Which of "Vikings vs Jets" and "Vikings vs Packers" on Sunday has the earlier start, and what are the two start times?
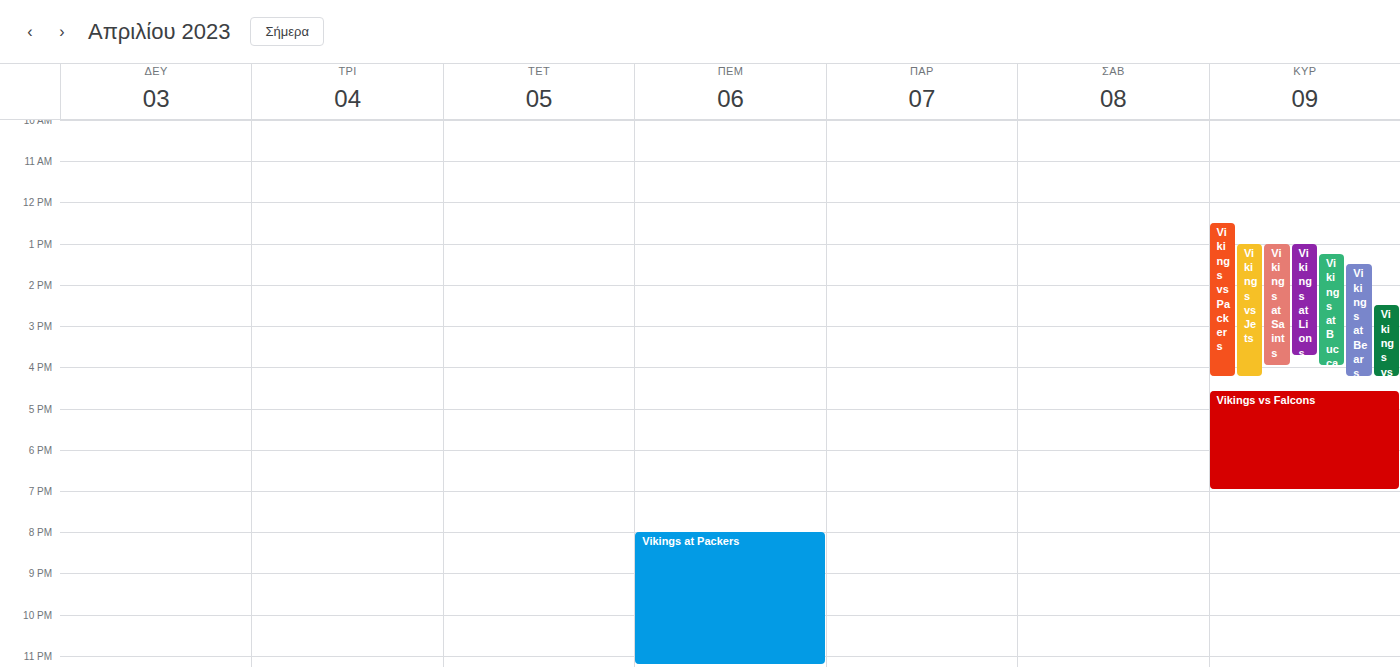
"Vikings vs Packers" 12:30; "Vikings vs Jets" 13:00.